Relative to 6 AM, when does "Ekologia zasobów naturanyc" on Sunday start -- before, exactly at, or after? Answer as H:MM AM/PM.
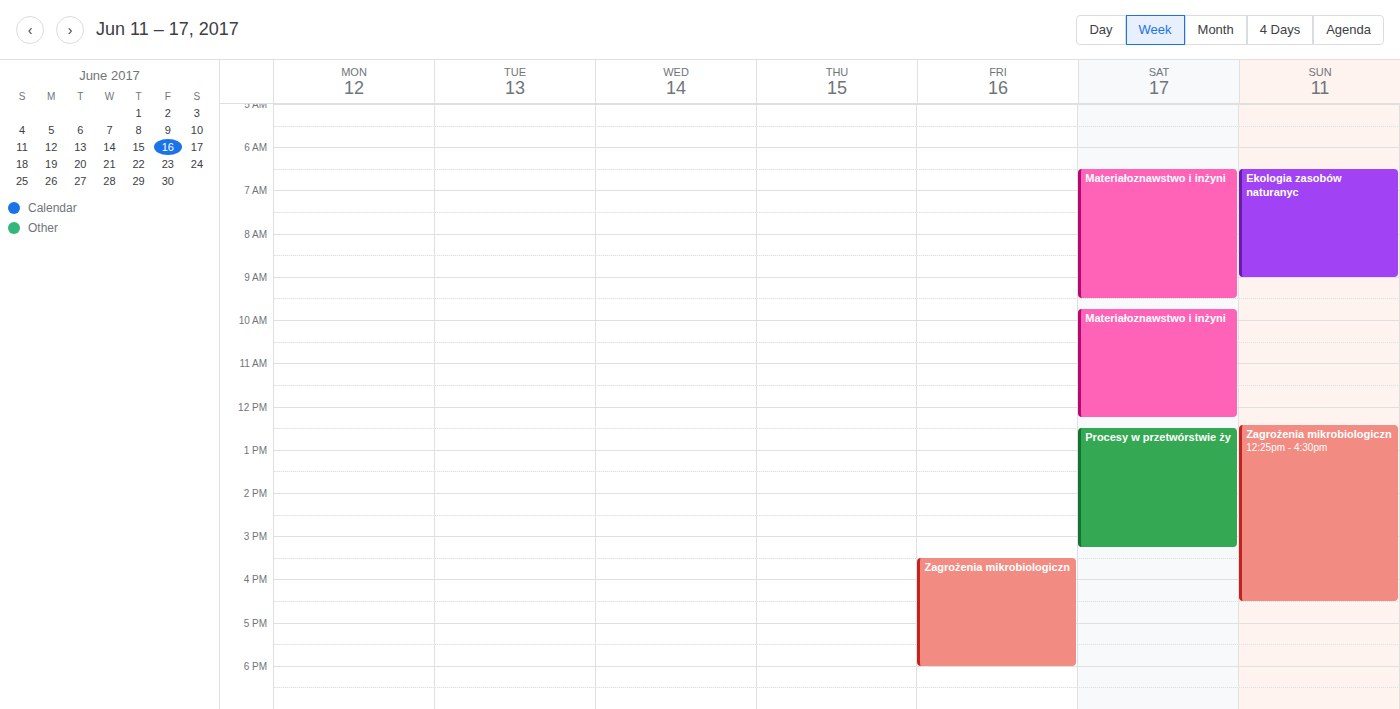
6:30 AM -- after 6 AM, 30 minutes below the 6 AM line.